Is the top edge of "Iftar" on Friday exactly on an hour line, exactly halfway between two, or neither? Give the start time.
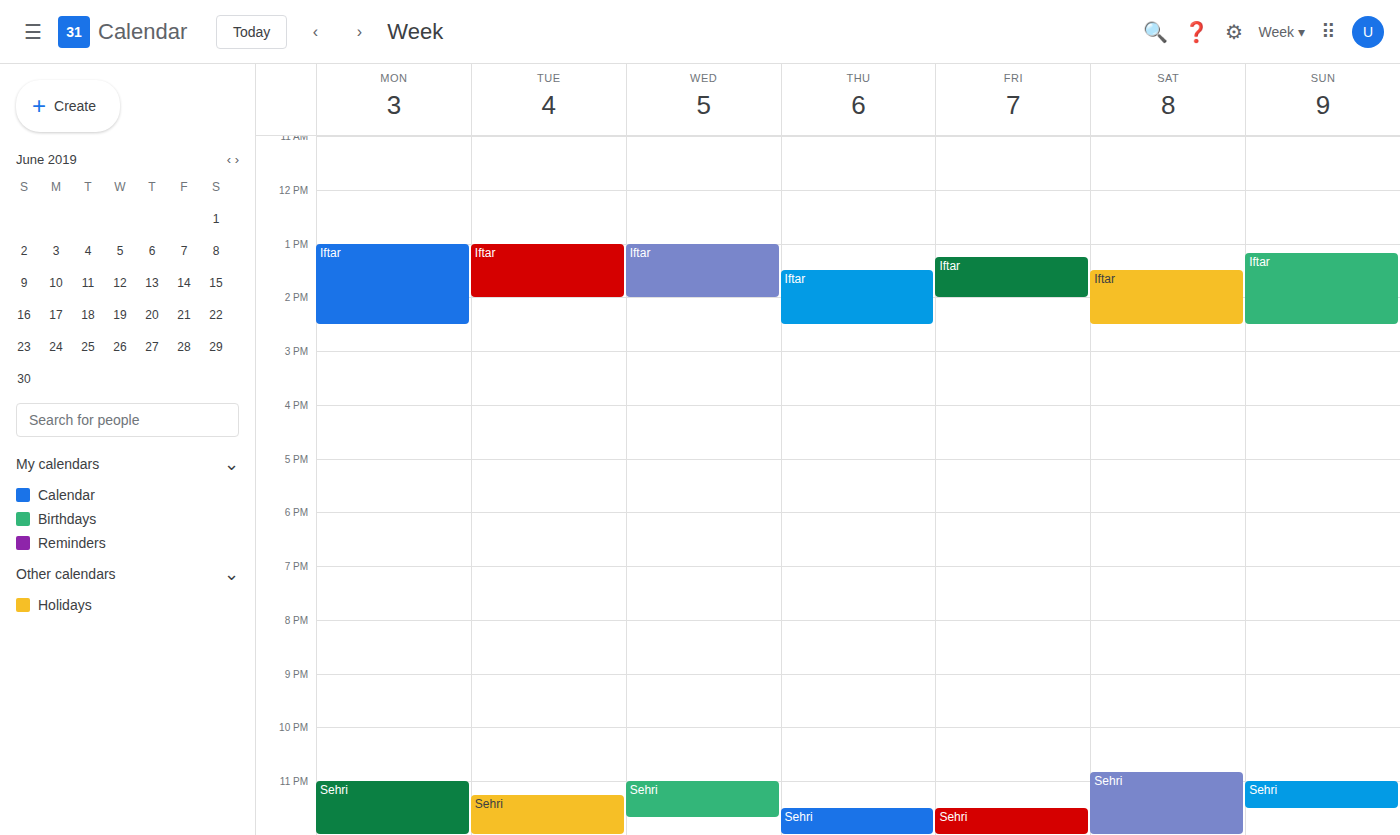
13:15 -- neither: a quarter of the way from the 13:00 line to the 14:00 line.